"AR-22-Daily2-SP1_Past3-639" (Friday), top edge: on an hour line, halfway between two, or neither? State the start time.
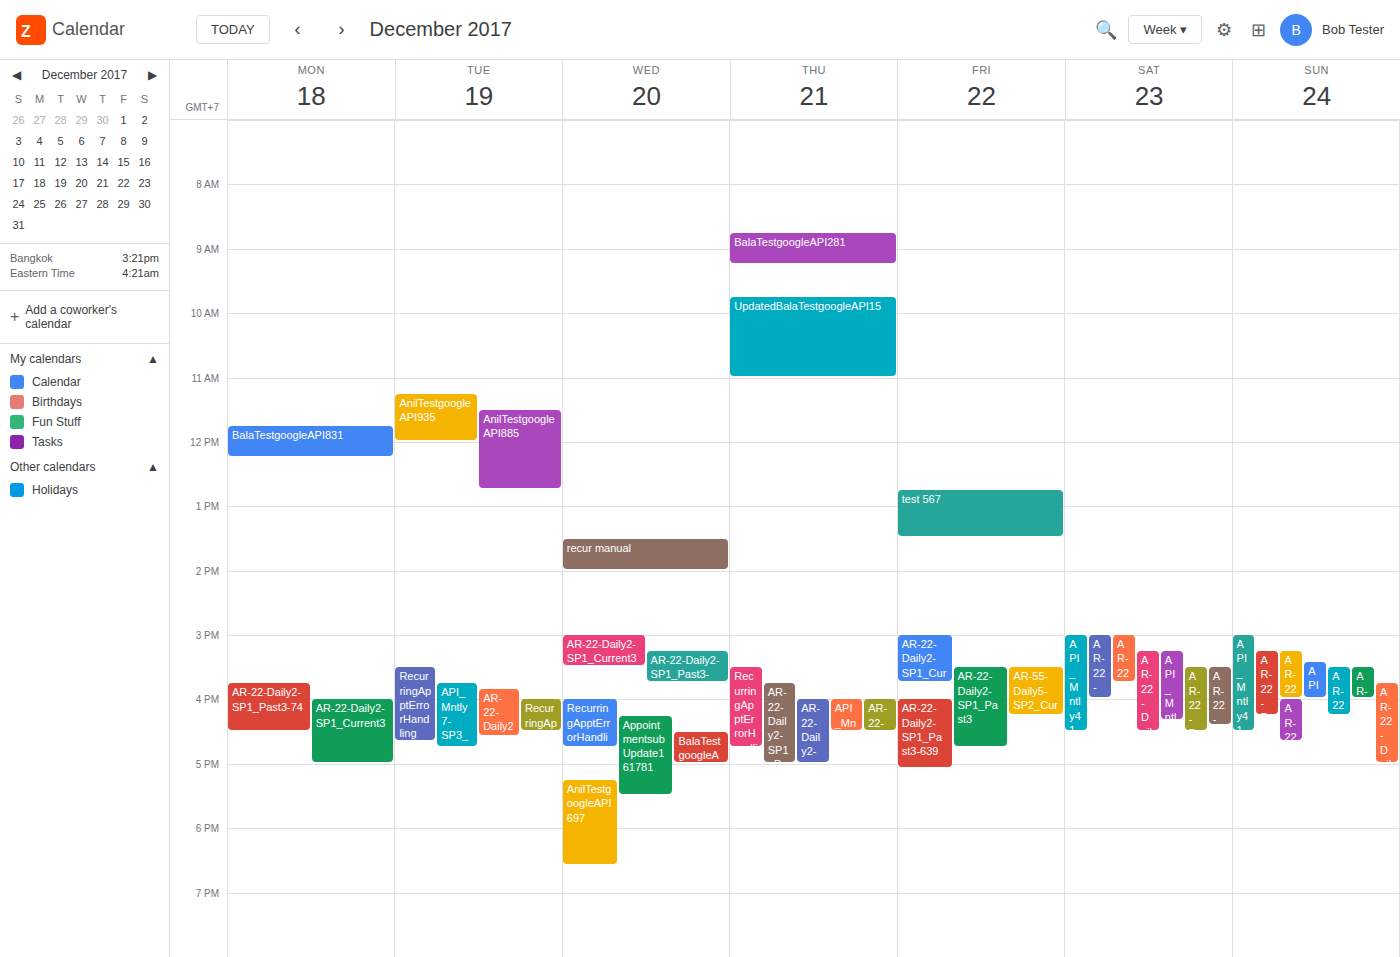
16:00 -- exactly on the 16:00 line.